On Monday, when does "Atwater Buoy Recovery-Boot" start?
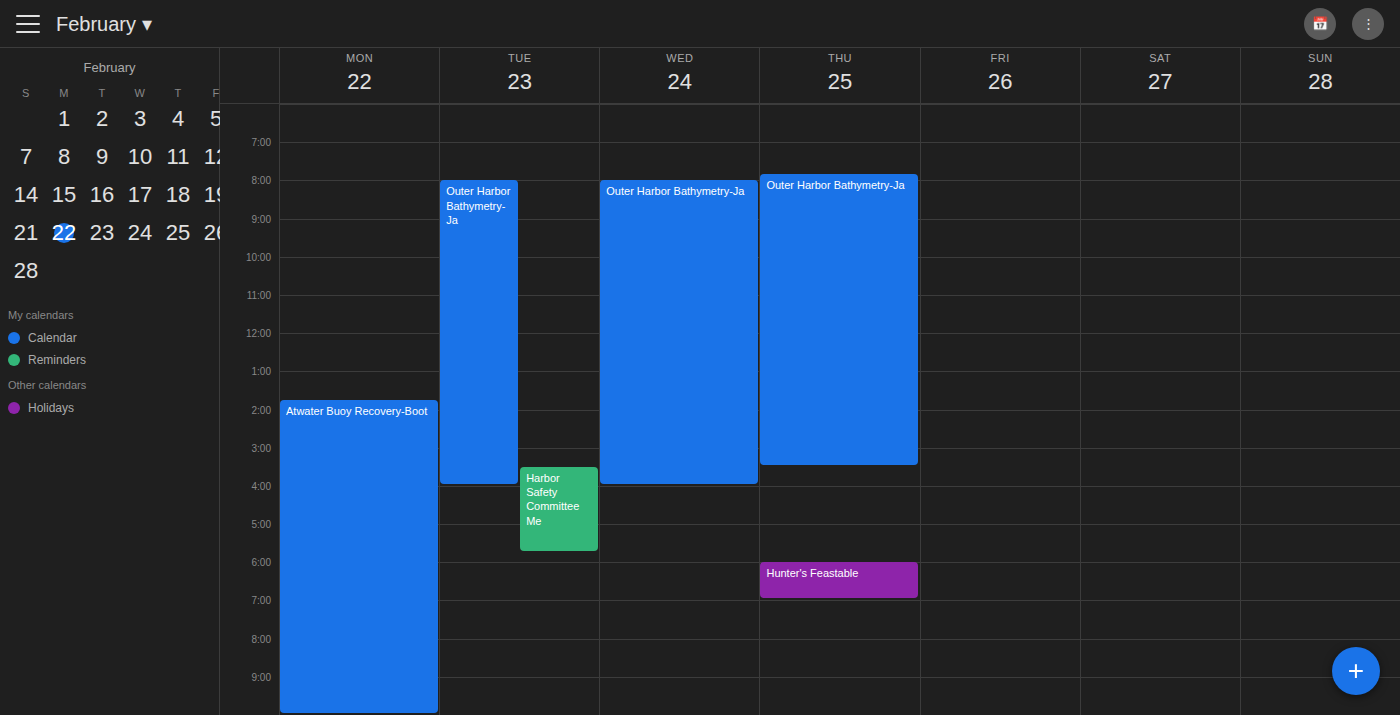
1:45 PM